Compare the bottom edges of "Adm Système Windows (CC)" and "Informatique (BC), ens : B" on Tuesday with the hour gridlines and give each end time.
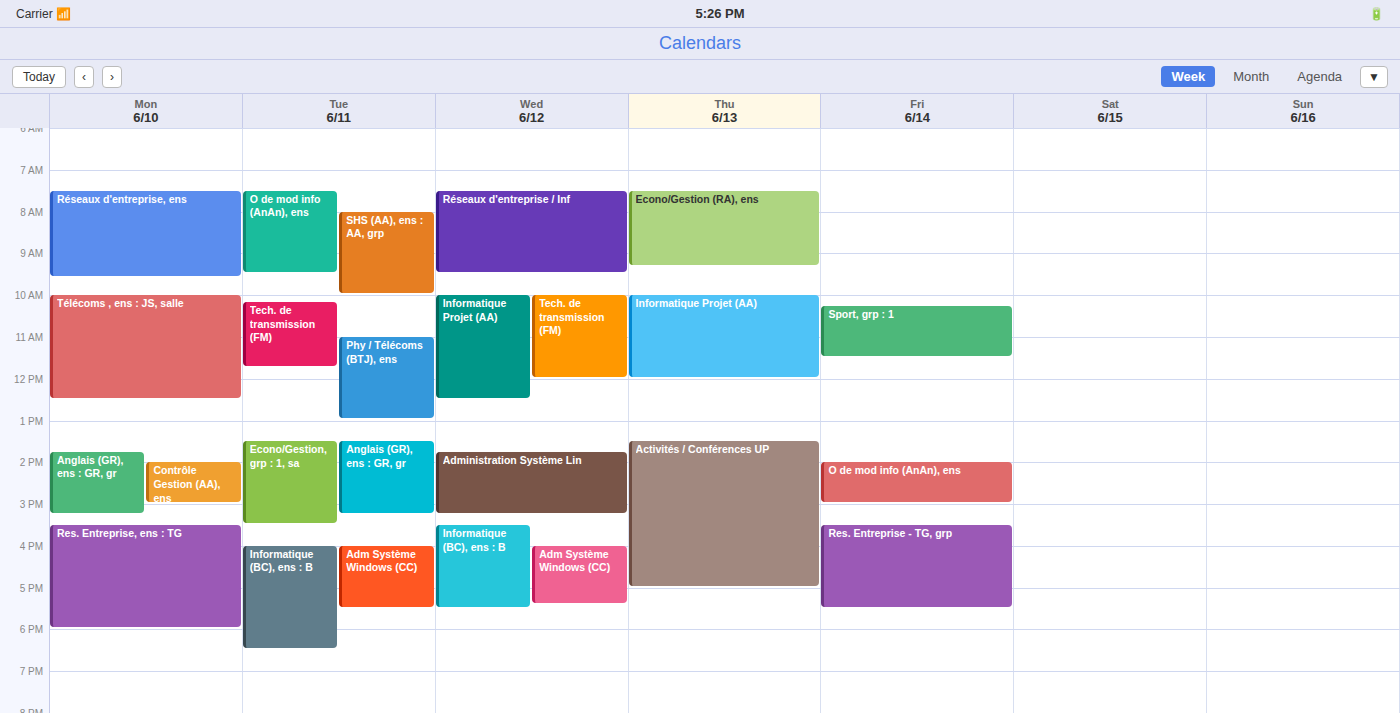
"Adm Système Windows (CC)": 17:30, halfway between the 17:00 and 18:00 lines. "Informatique (BC), ens : B": 18:30, halfway between the 18:00 and 19:00 lines.